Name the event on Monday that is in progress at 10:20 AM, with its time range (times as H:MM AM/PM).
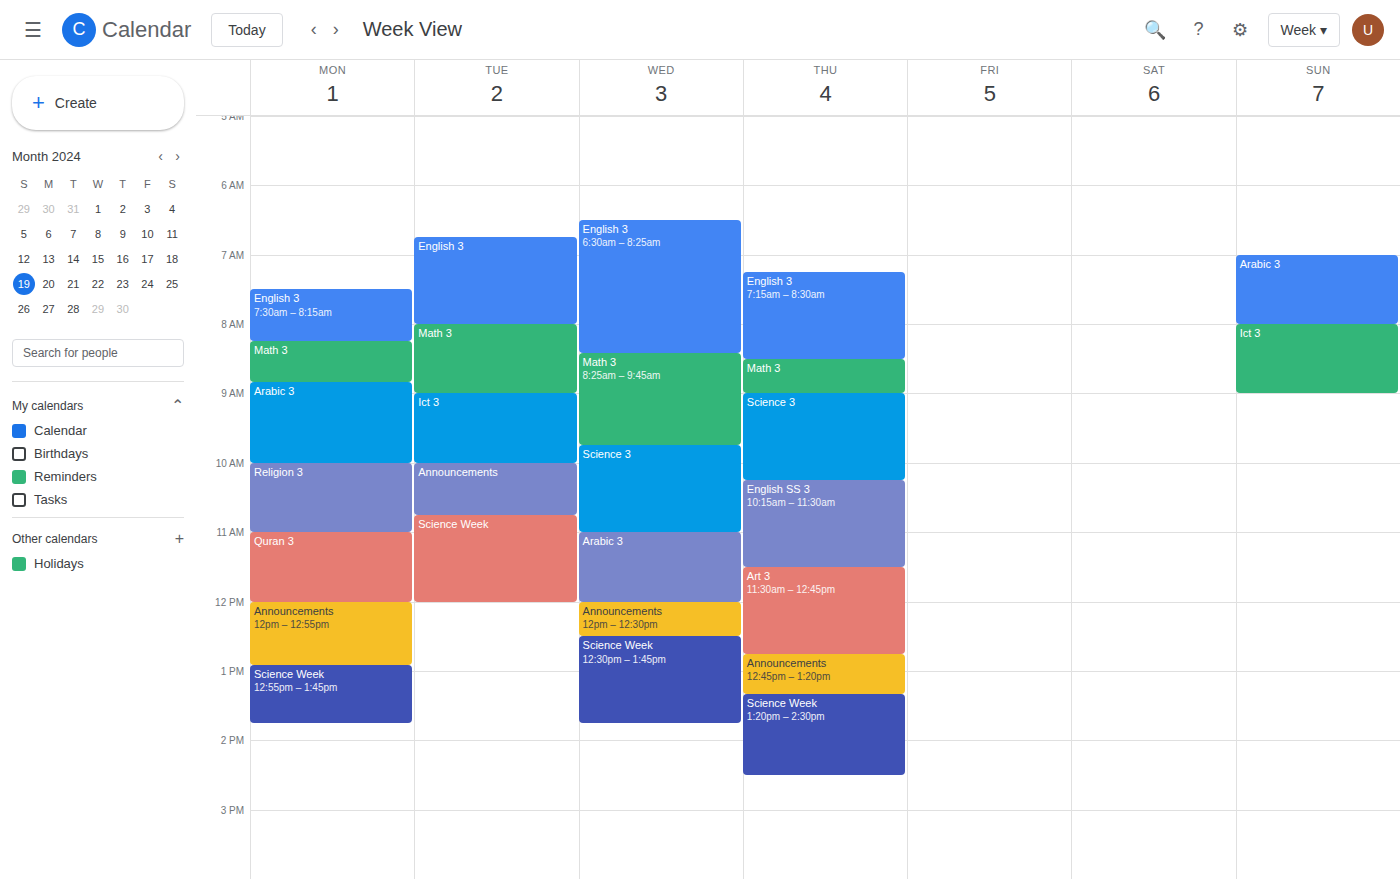
"Religion 3", 10:00 AM to 11:00 AM